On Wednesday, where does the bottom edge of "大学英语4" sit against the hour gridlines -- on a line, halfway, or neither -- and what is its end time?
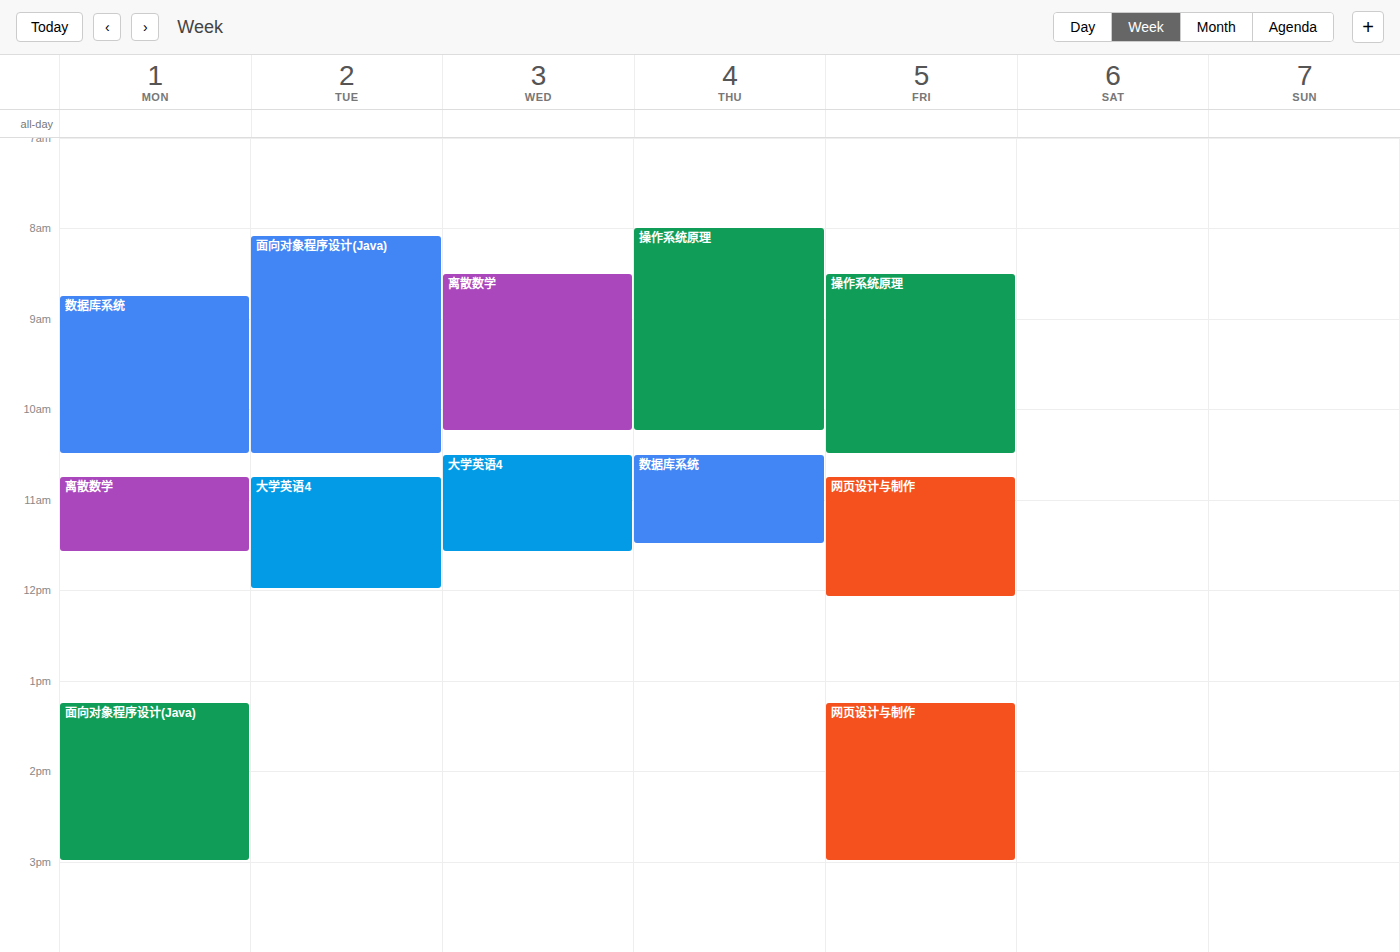
11:35 AM -- neither: 35 minutes below the 11 AM line and 25 minutes above the 12 PM line.